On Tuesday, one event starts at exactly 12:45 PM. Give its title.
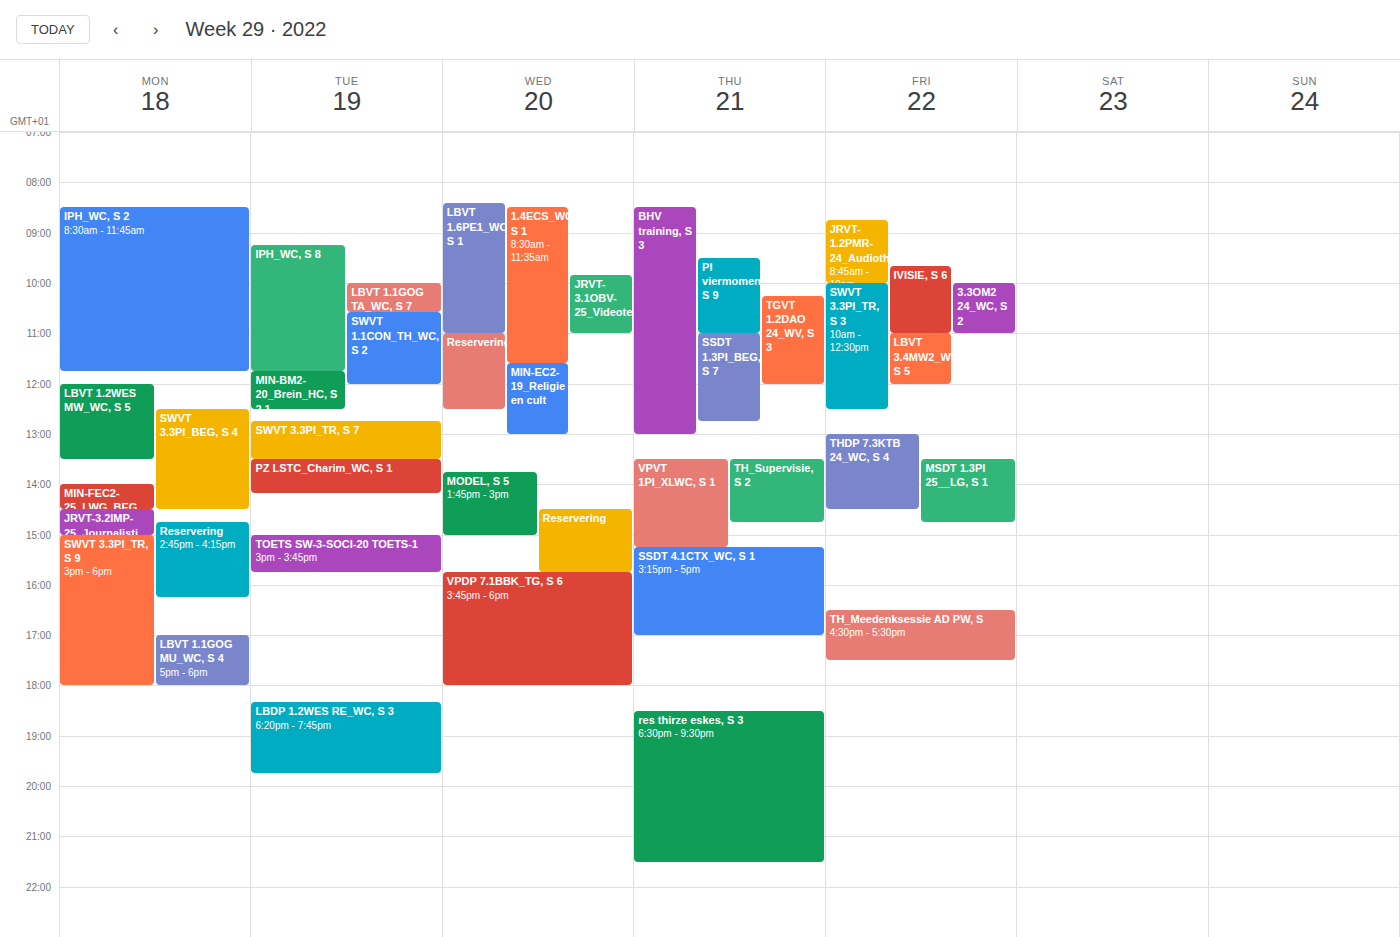
"SWVT 3.3PI_TR, S 7"